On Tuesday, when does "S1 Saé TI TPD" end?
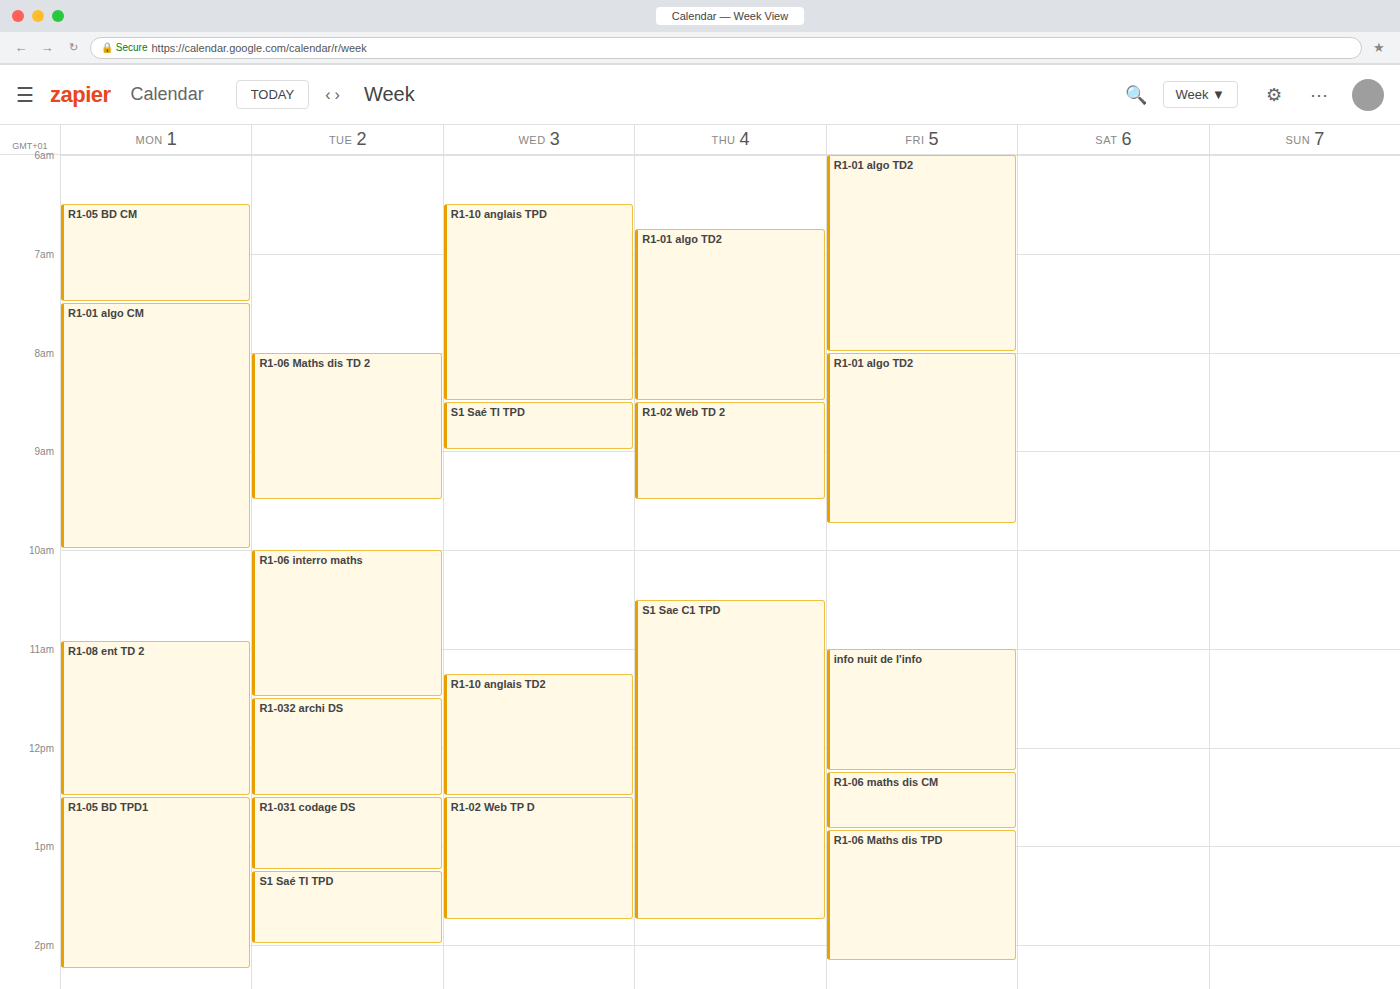
2:00 PM